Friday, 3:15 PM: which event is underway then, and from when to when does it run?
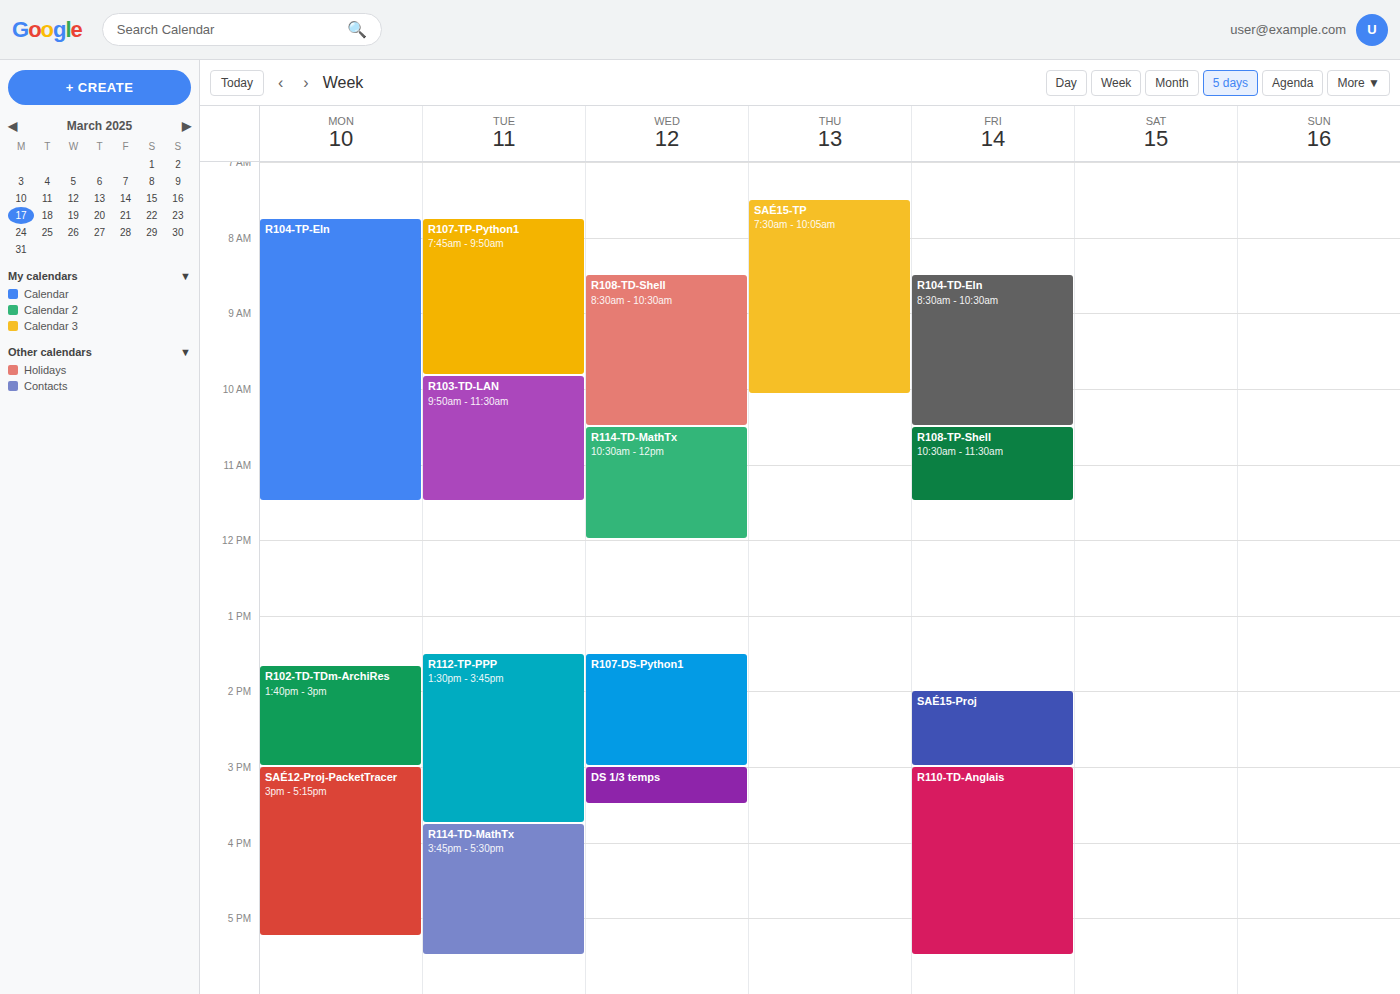
"R110-TD-Anglais", 3:00 PM to 5:30 PM